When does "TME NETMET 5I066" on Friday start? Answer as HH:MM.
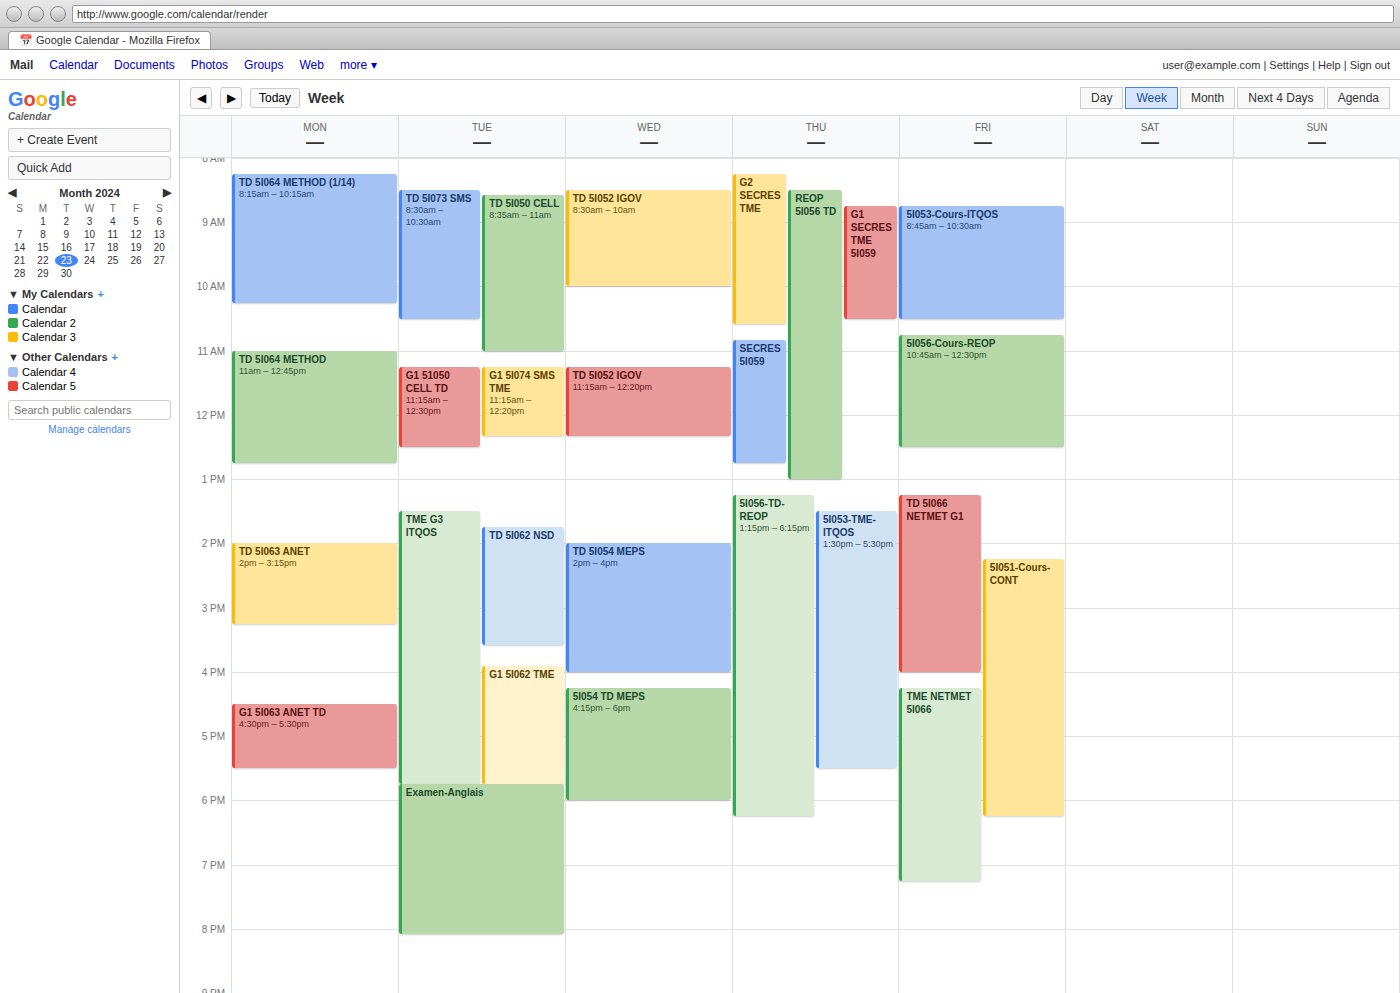
16:15